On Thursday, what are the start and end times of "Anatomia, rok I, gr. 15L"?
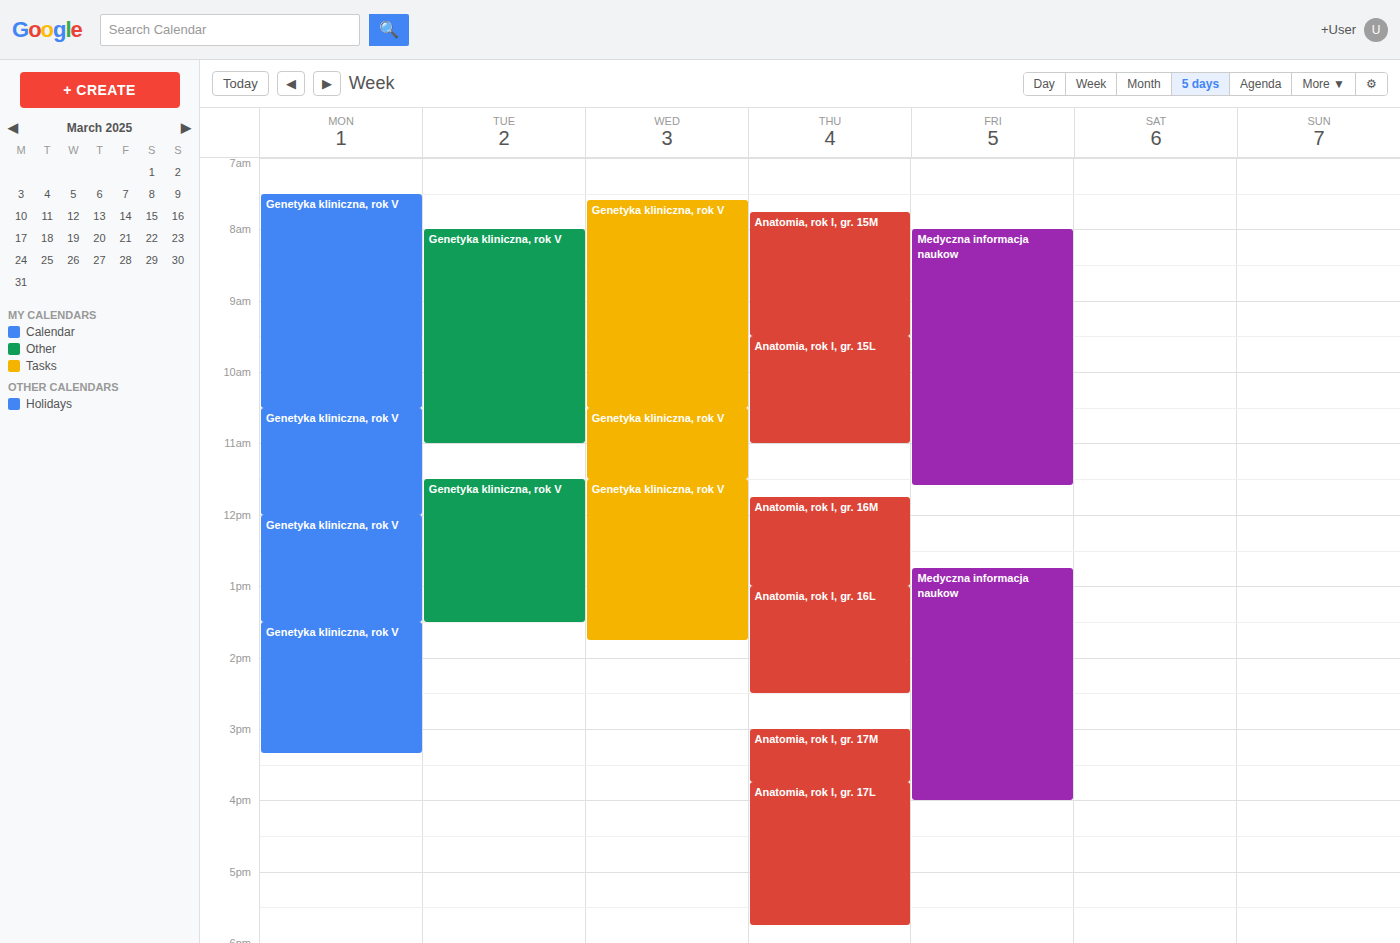
9:30 AM to 11:00 AM